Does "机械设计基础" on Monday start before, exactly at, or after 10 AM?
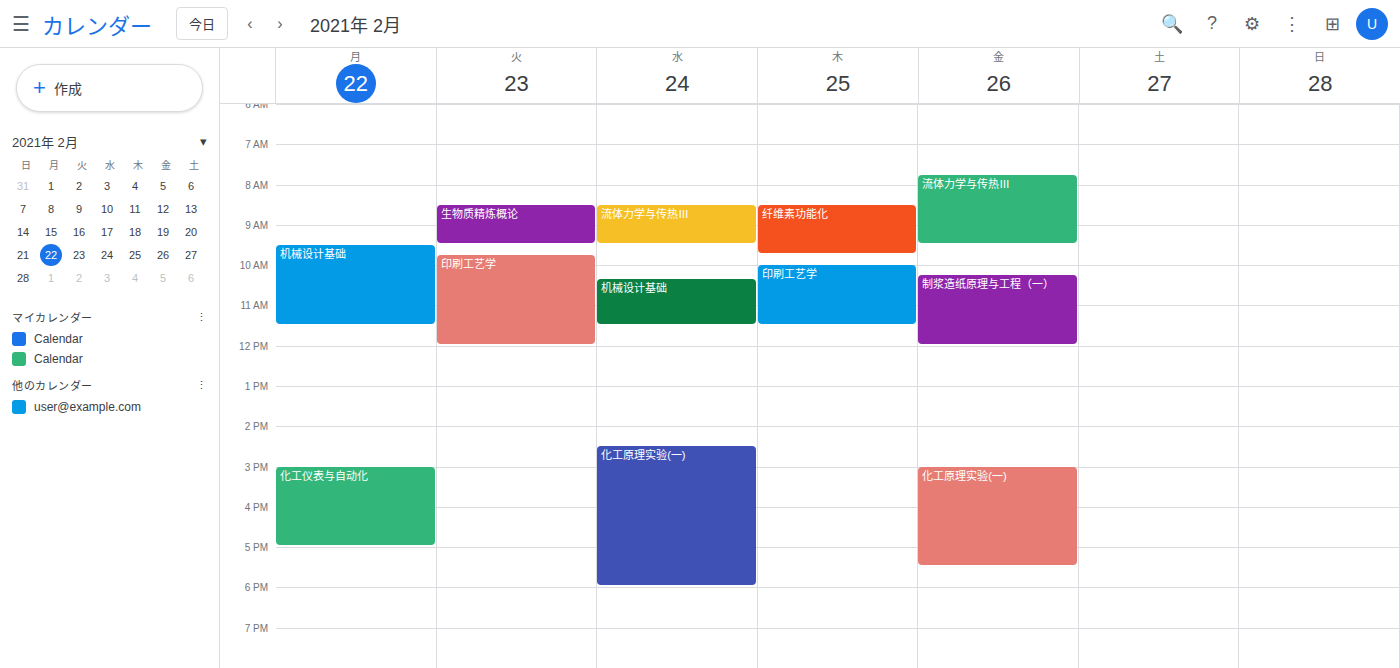
9:30 AM -- before 10 AM, 30 minutes above the 10 AM line.